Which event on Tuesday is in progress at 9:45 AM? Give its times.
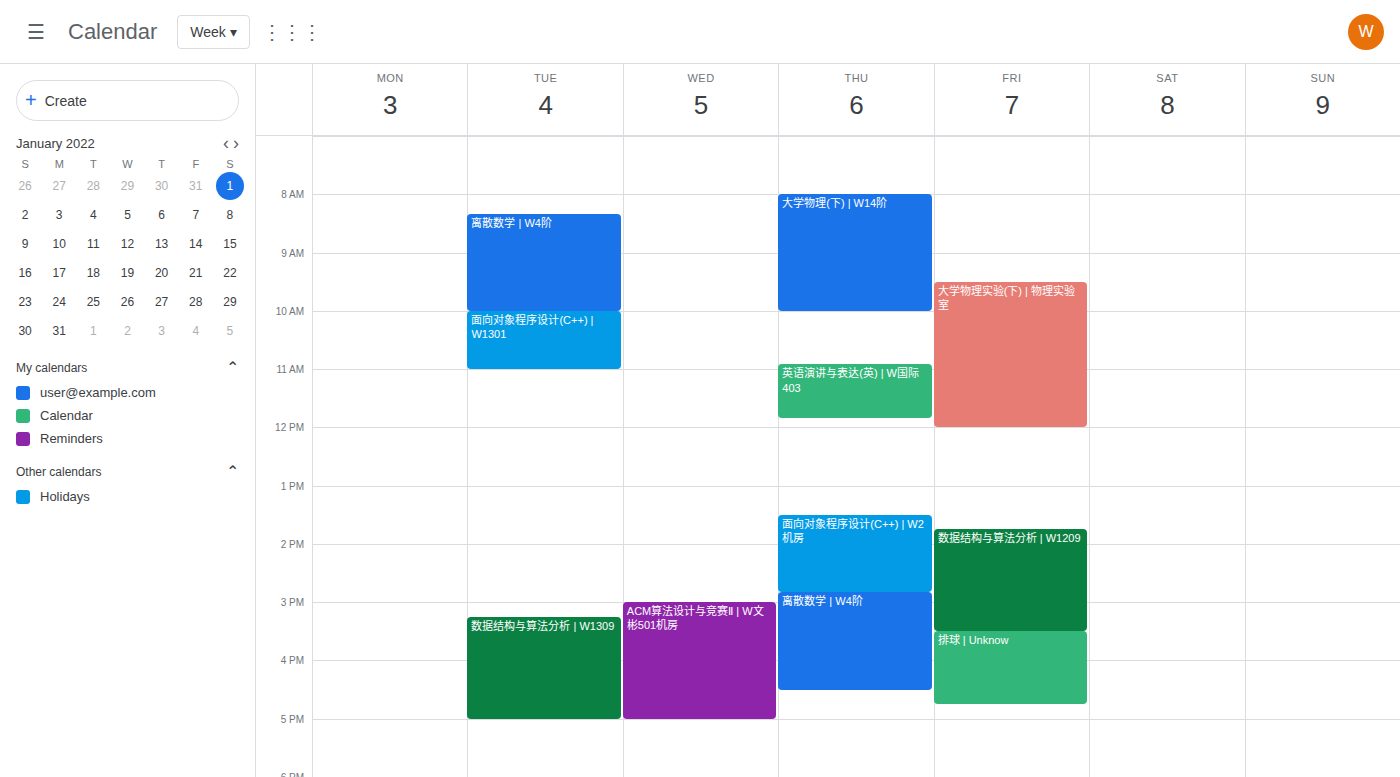
"离散数学 | W4阶", 8:20 AM to 10:00 AM